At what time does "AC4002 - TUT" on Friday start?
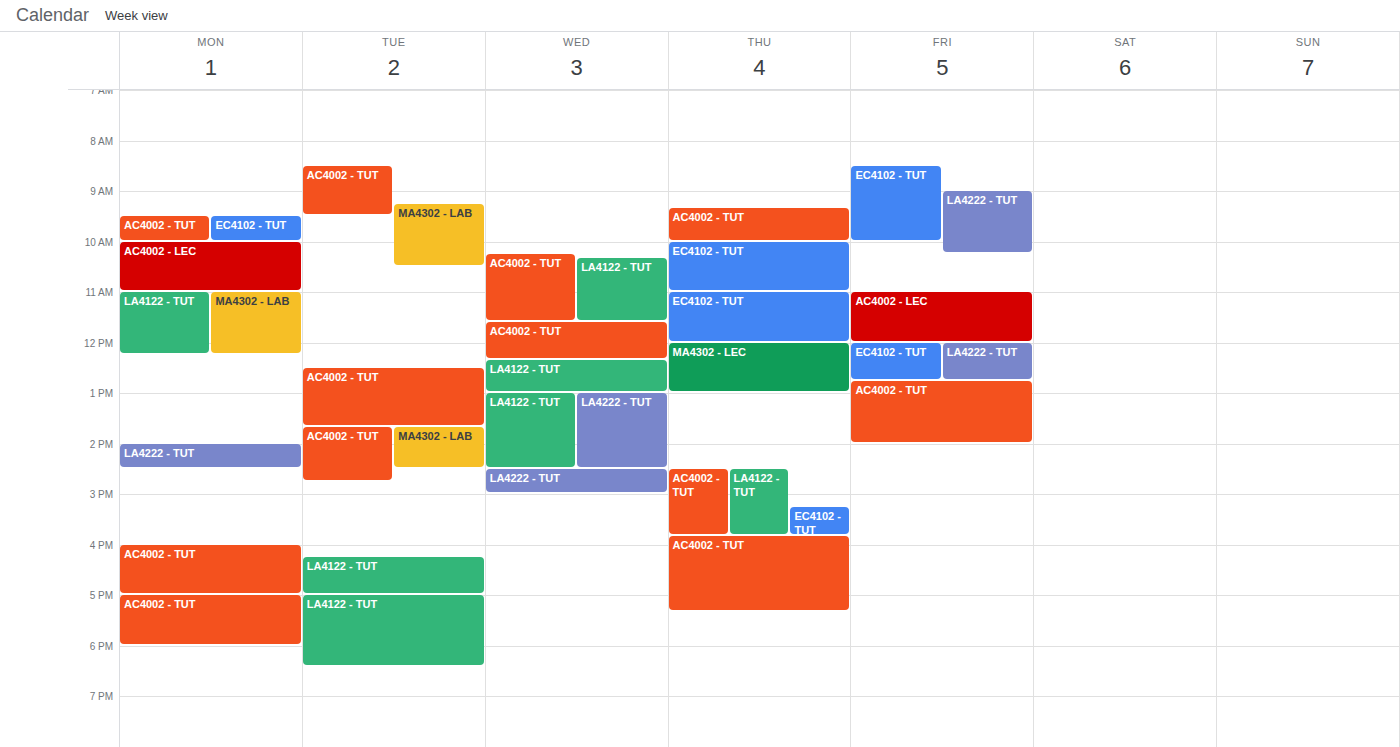
12:45 PM